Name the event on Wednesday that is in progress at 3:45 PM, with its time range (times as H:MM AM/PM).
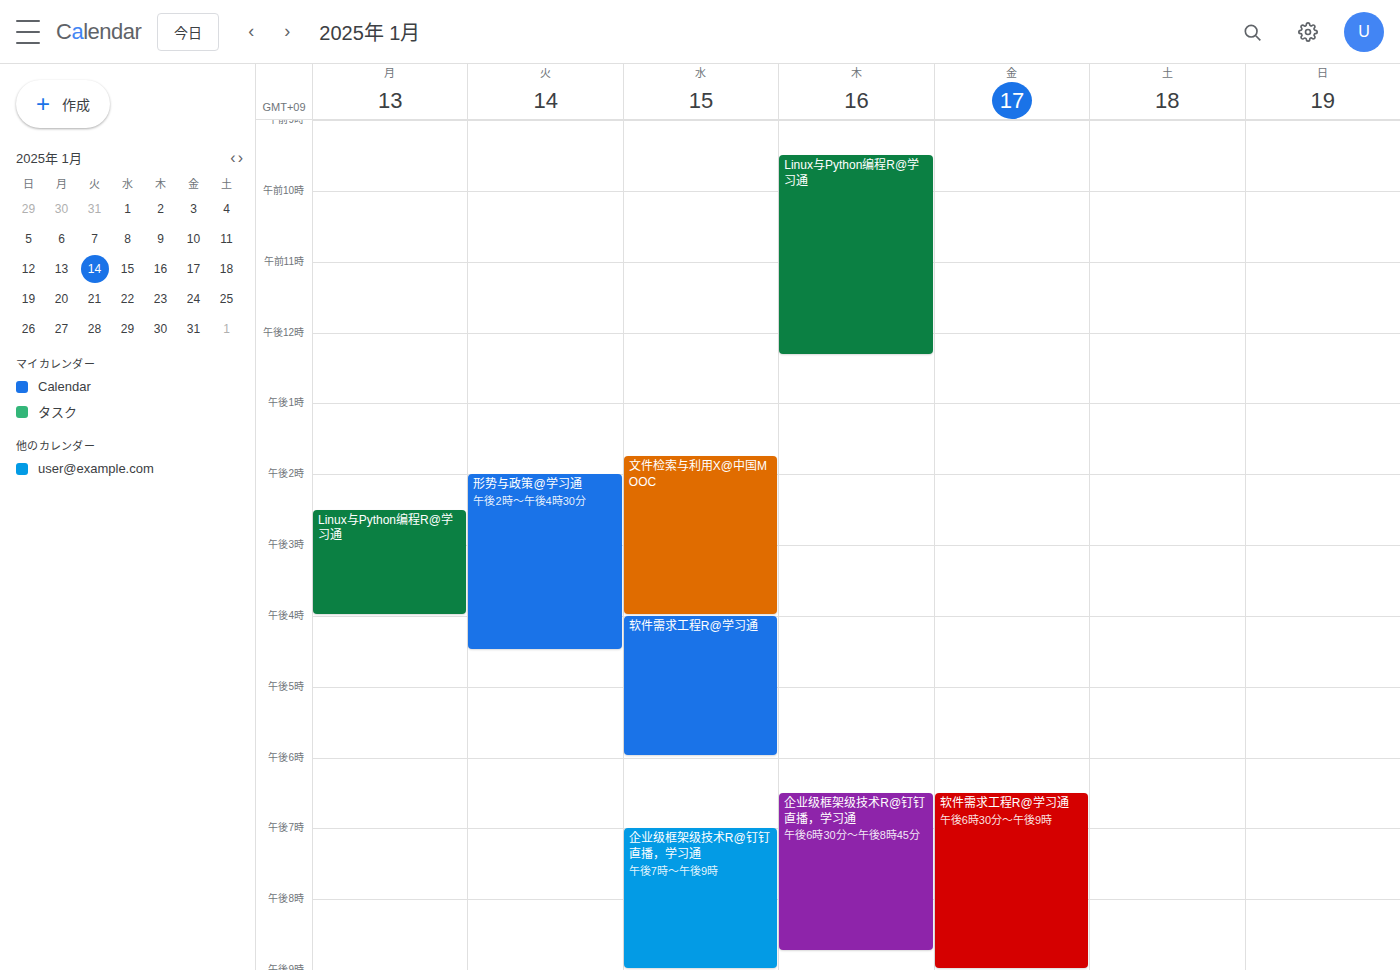
"文件检索与利用X@中国MOOC", 1:45 PM to 4:00 PM